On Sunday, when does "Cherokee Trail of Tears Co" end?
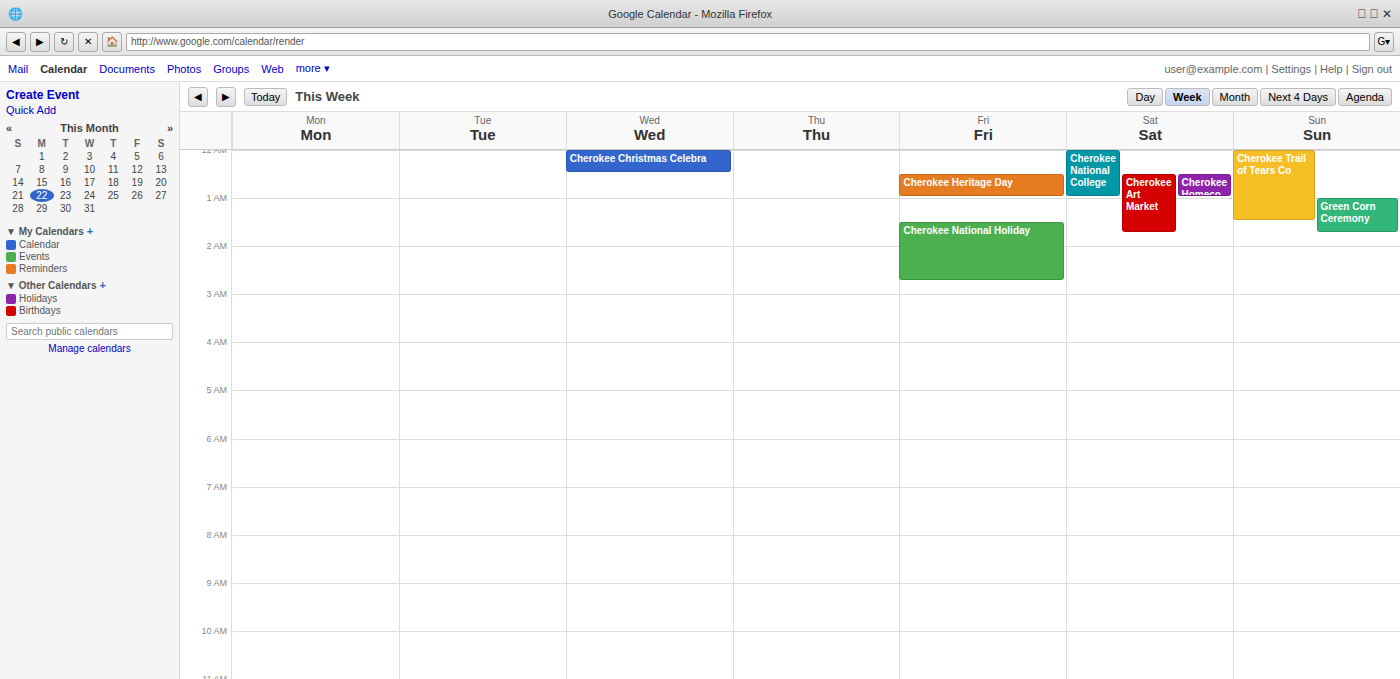
1:30 AM